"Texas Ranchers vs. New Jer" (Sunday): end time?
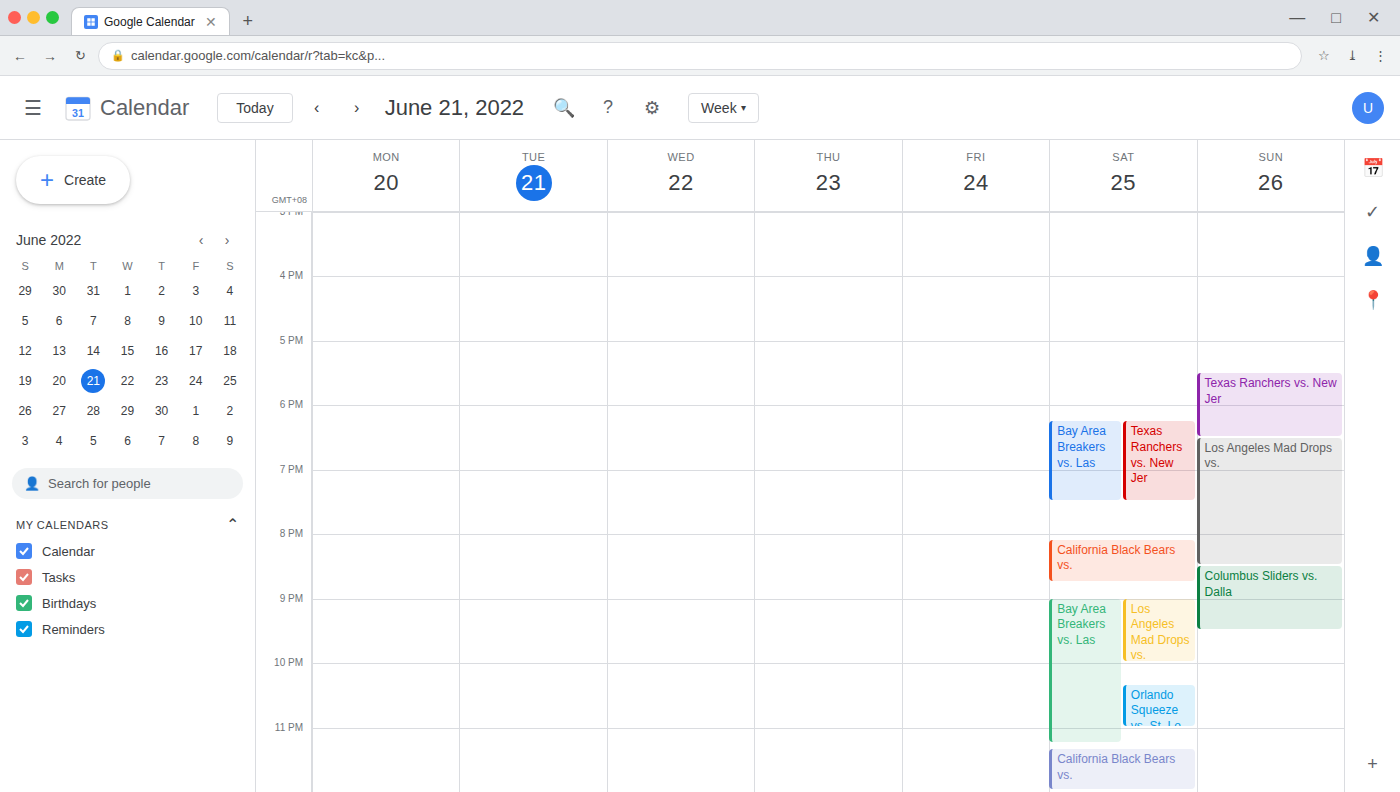
6:30 PM